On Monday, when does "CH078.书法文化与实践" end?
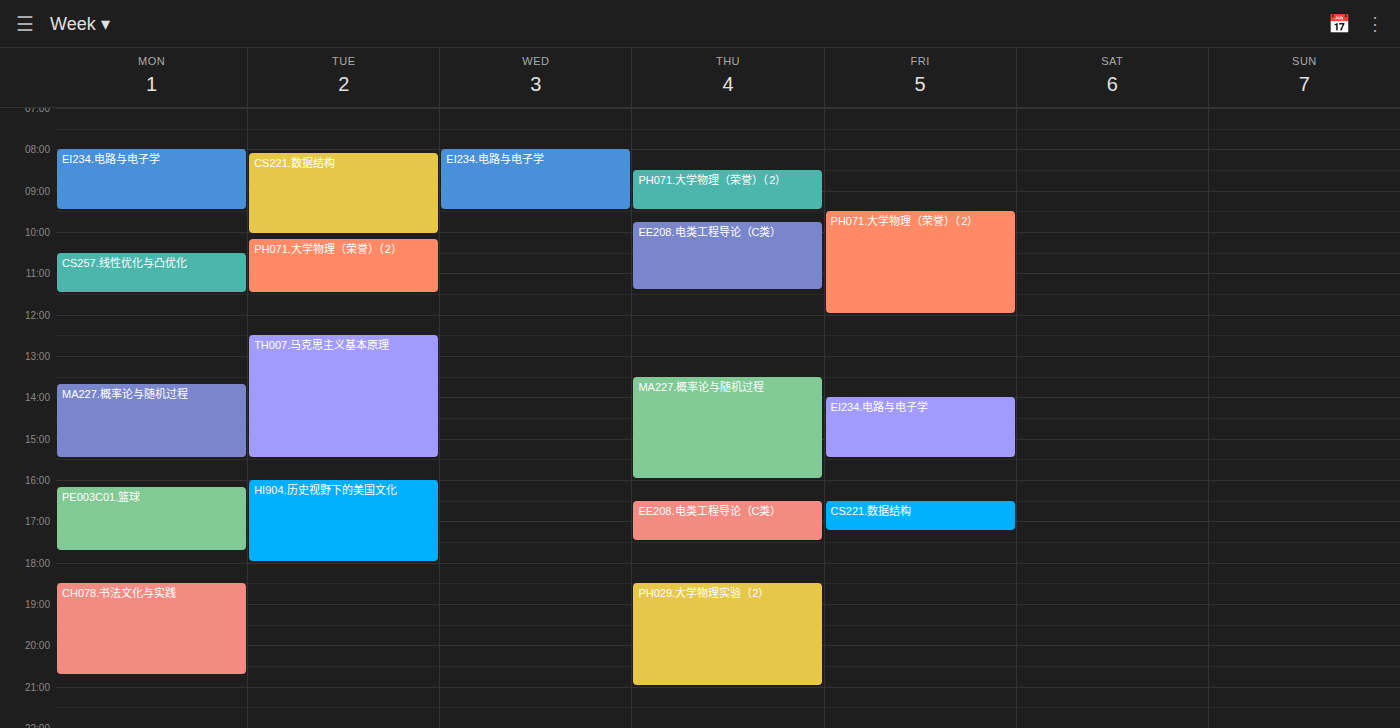
8:45 PM